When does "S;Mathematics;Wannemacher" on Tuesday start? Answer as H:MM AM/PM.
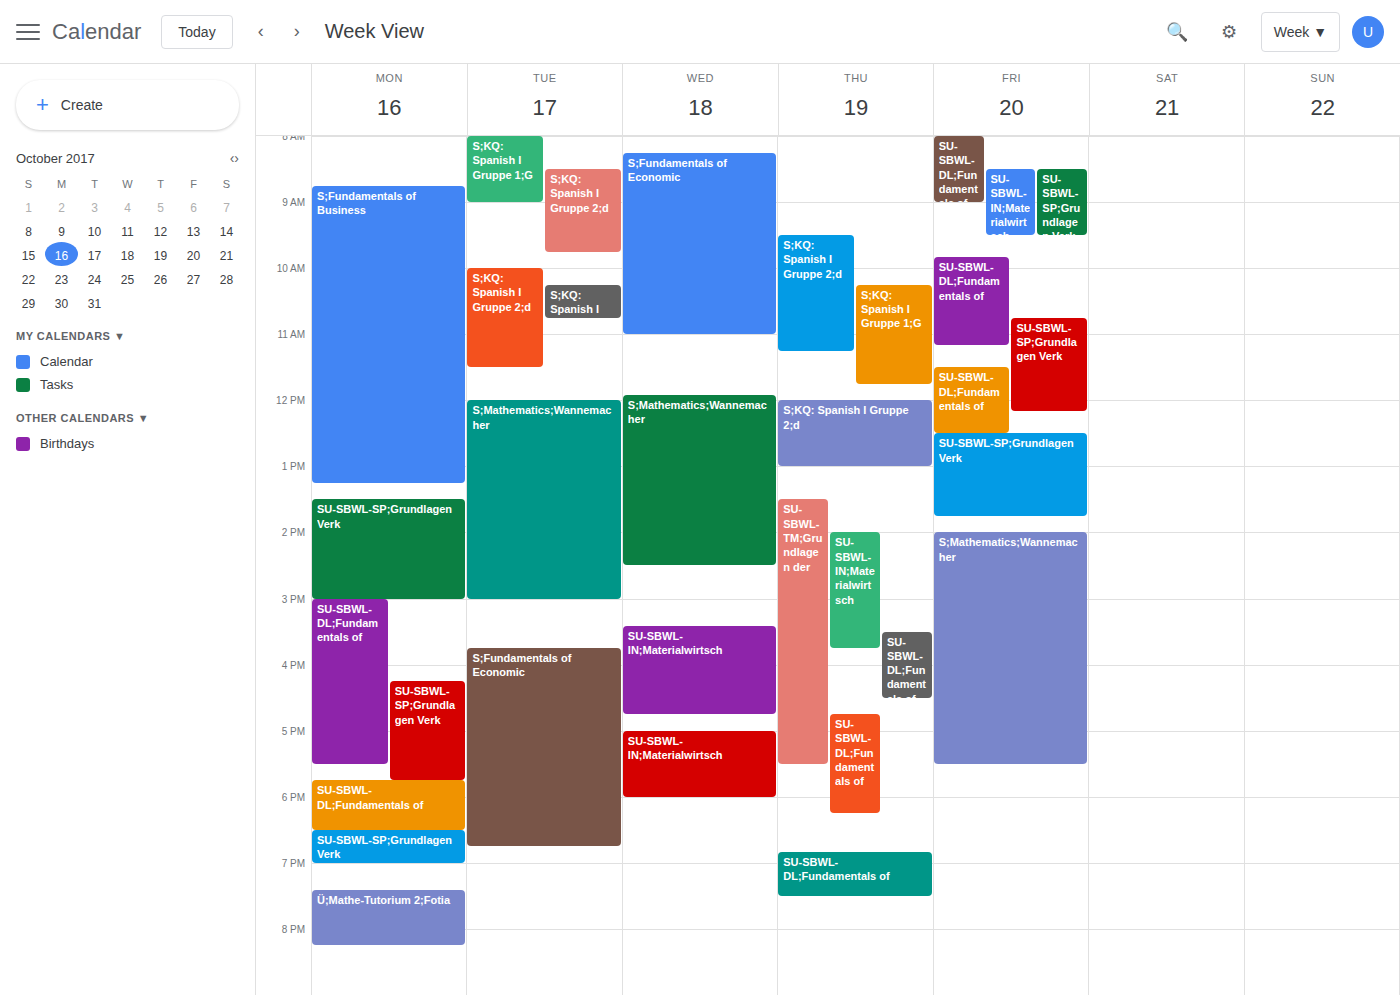
12:00 PM